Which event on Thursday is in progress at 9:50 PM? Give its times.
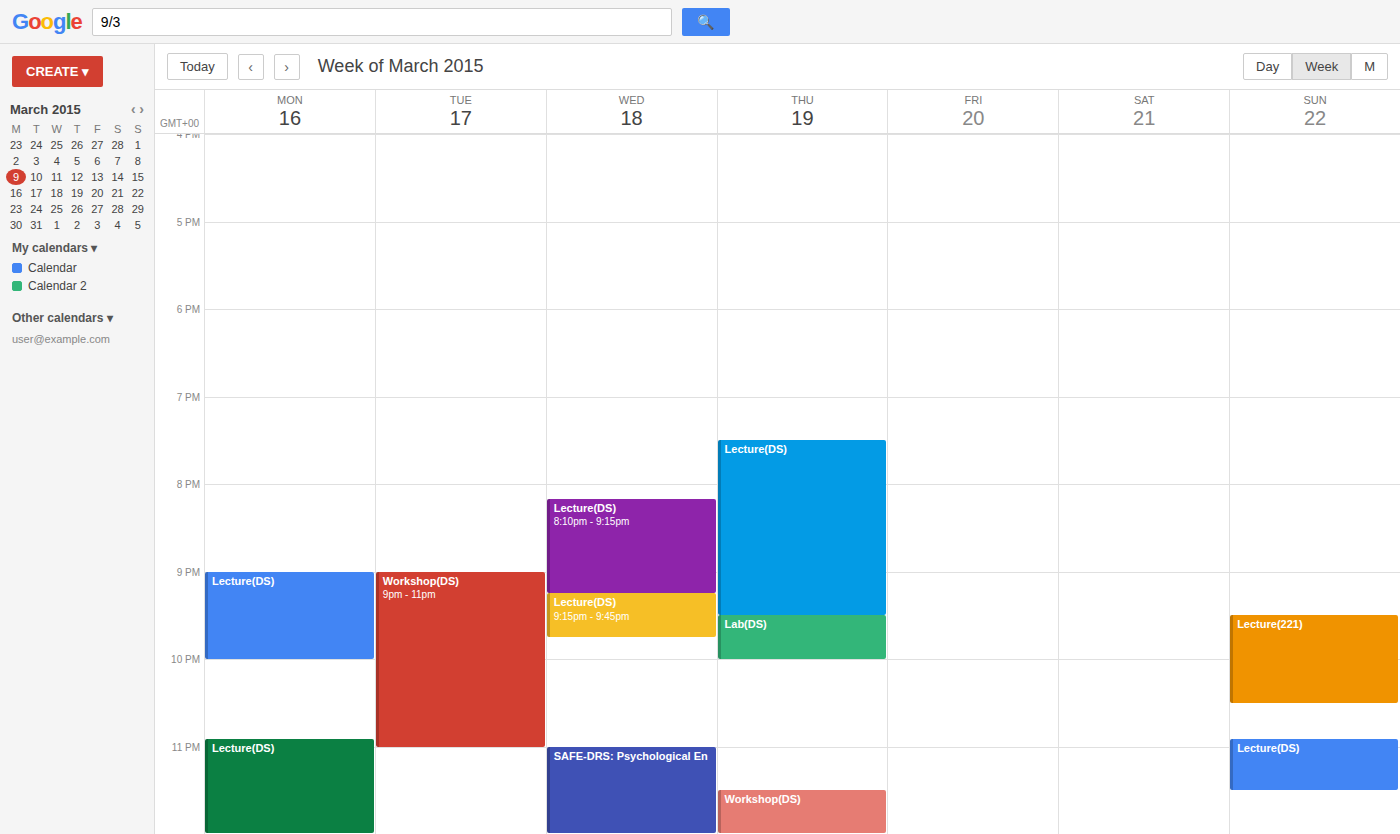
"Lab(DS)", 9:30 PM to 10:00 PM